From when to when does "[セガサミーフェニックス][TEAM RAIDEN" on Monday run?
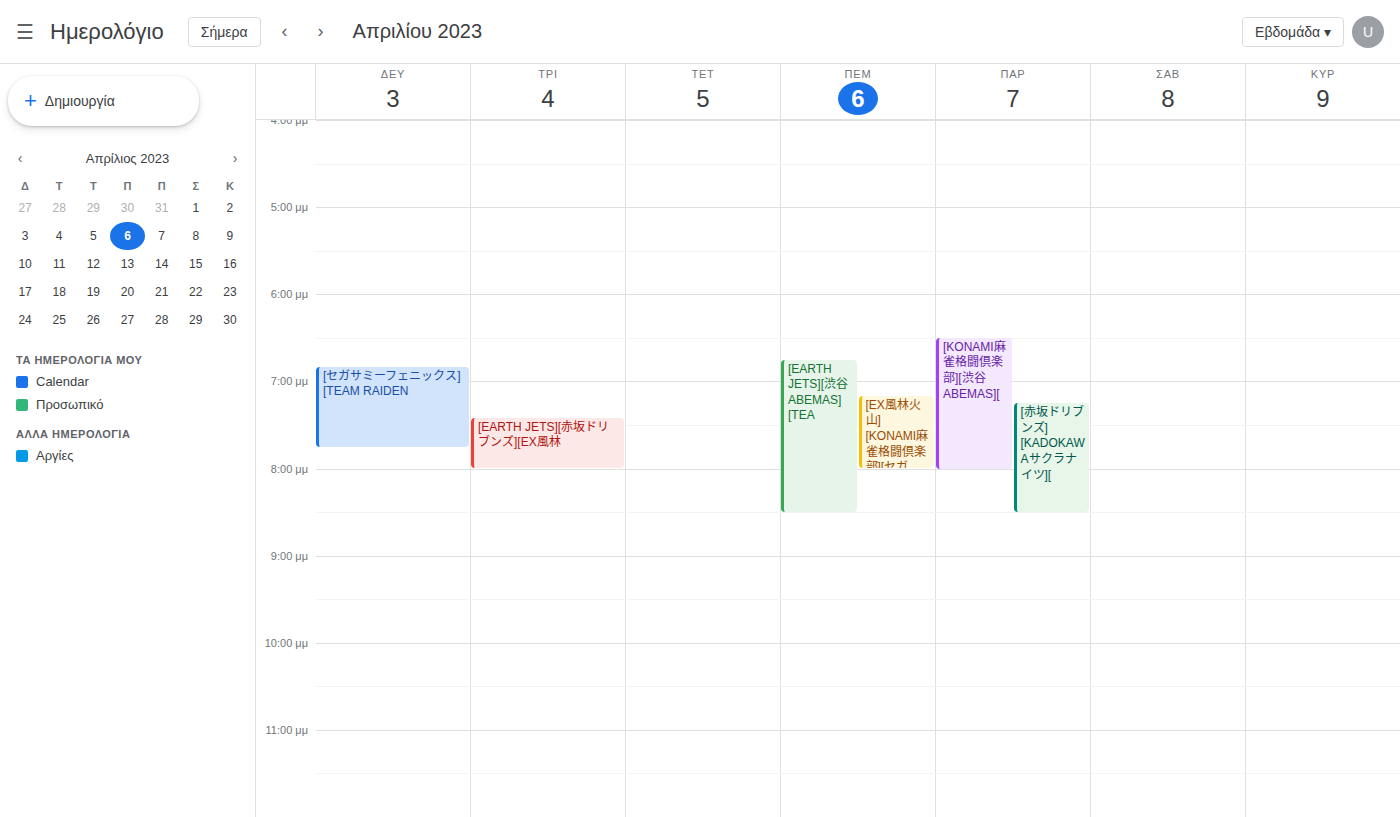
6:50 PM to 7:45 PM